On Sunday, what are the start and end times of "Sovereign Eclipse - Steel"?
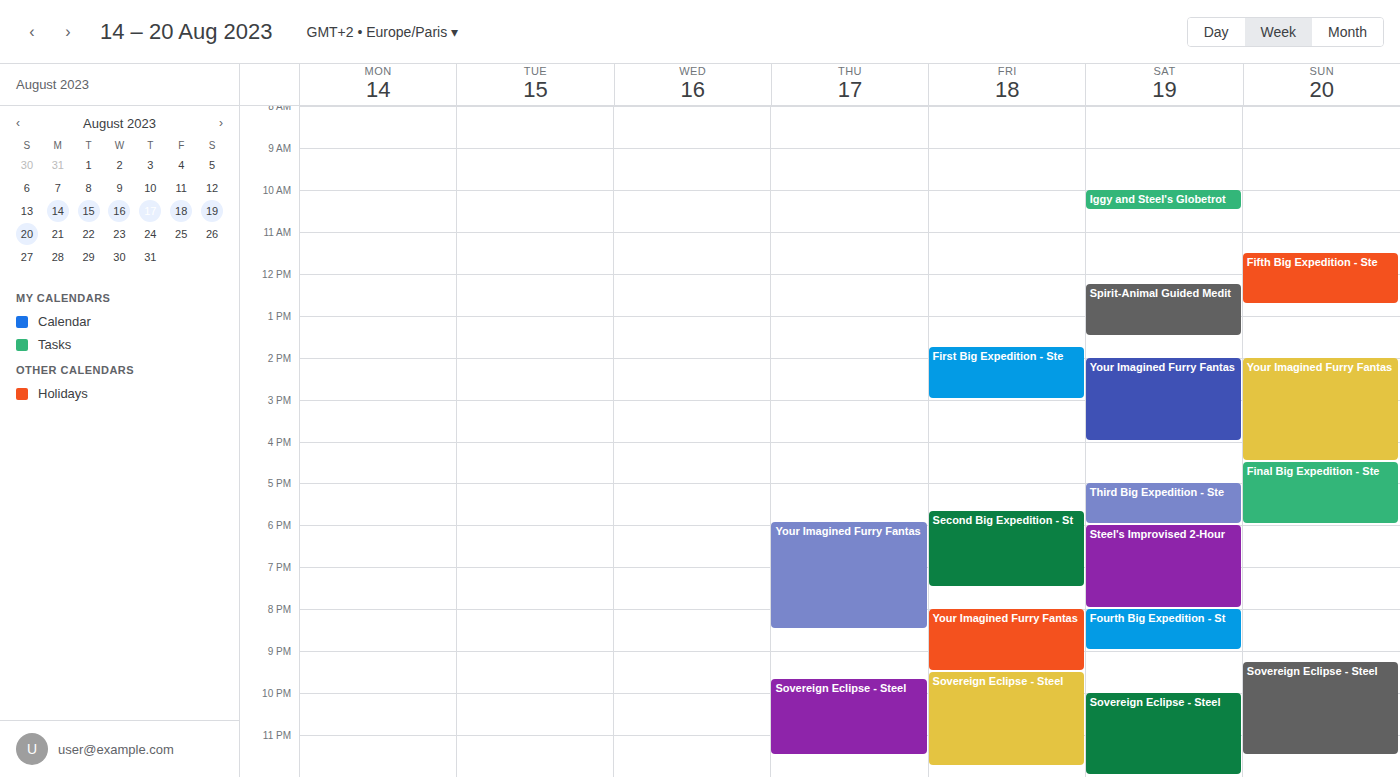
9:15 PM to 11:30 PM